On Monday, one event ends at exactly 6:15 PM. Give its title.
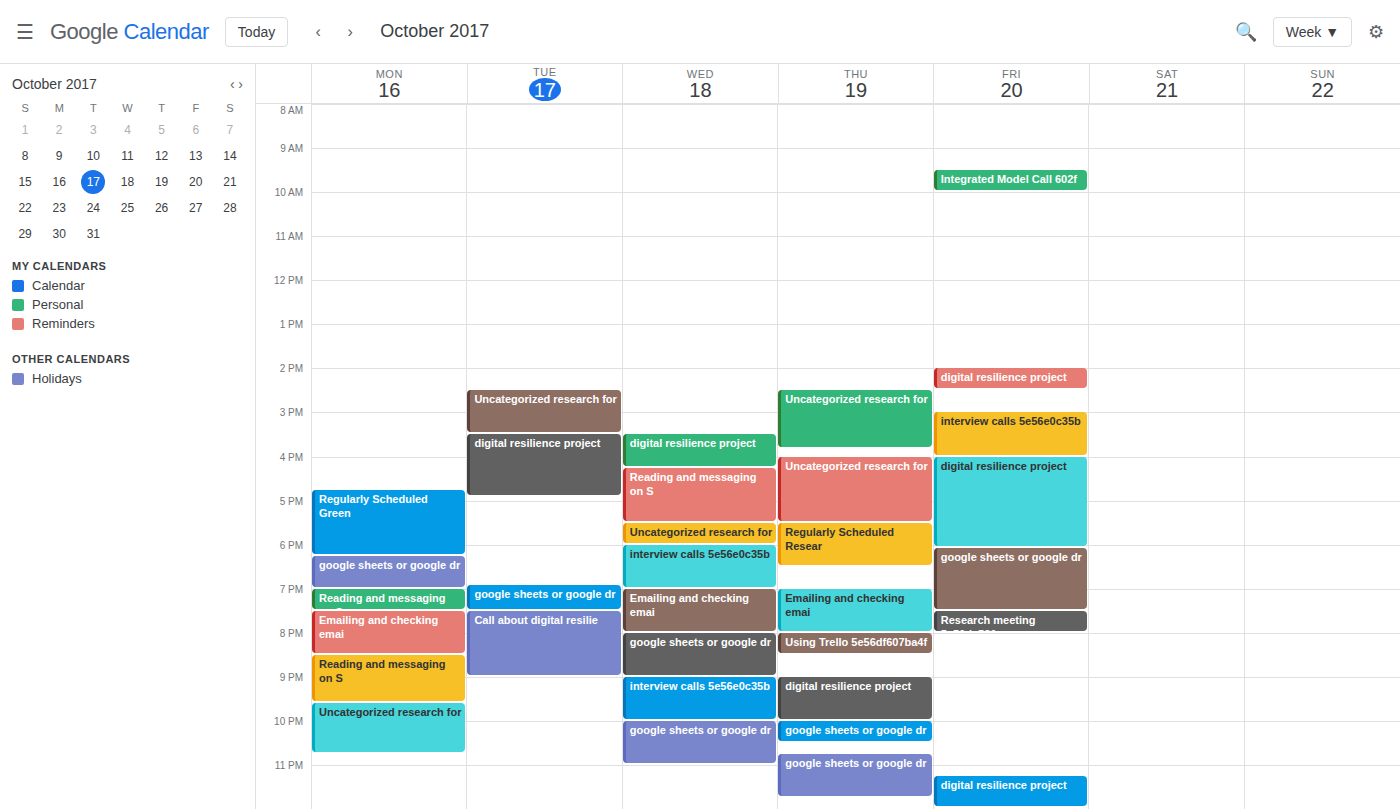
"Regularly Scheduled Green"